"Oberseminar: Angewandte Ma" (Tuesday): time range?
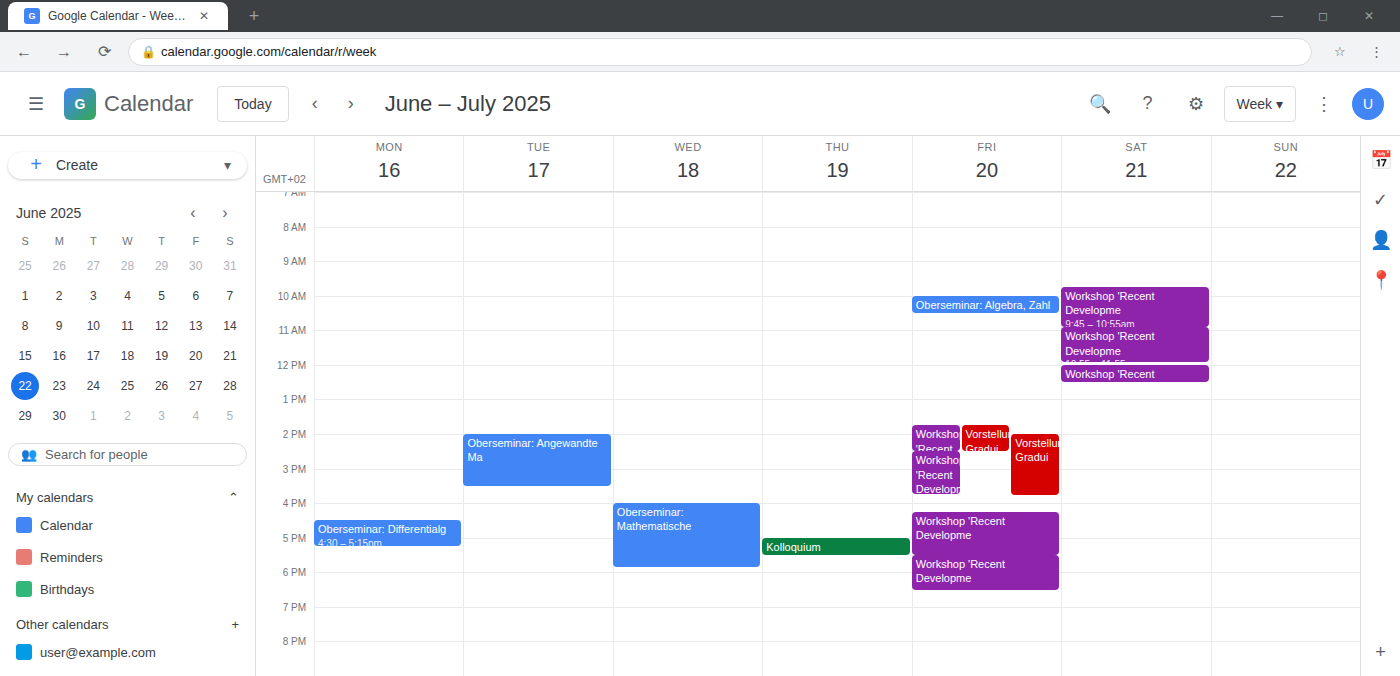
14:00 to 15:30